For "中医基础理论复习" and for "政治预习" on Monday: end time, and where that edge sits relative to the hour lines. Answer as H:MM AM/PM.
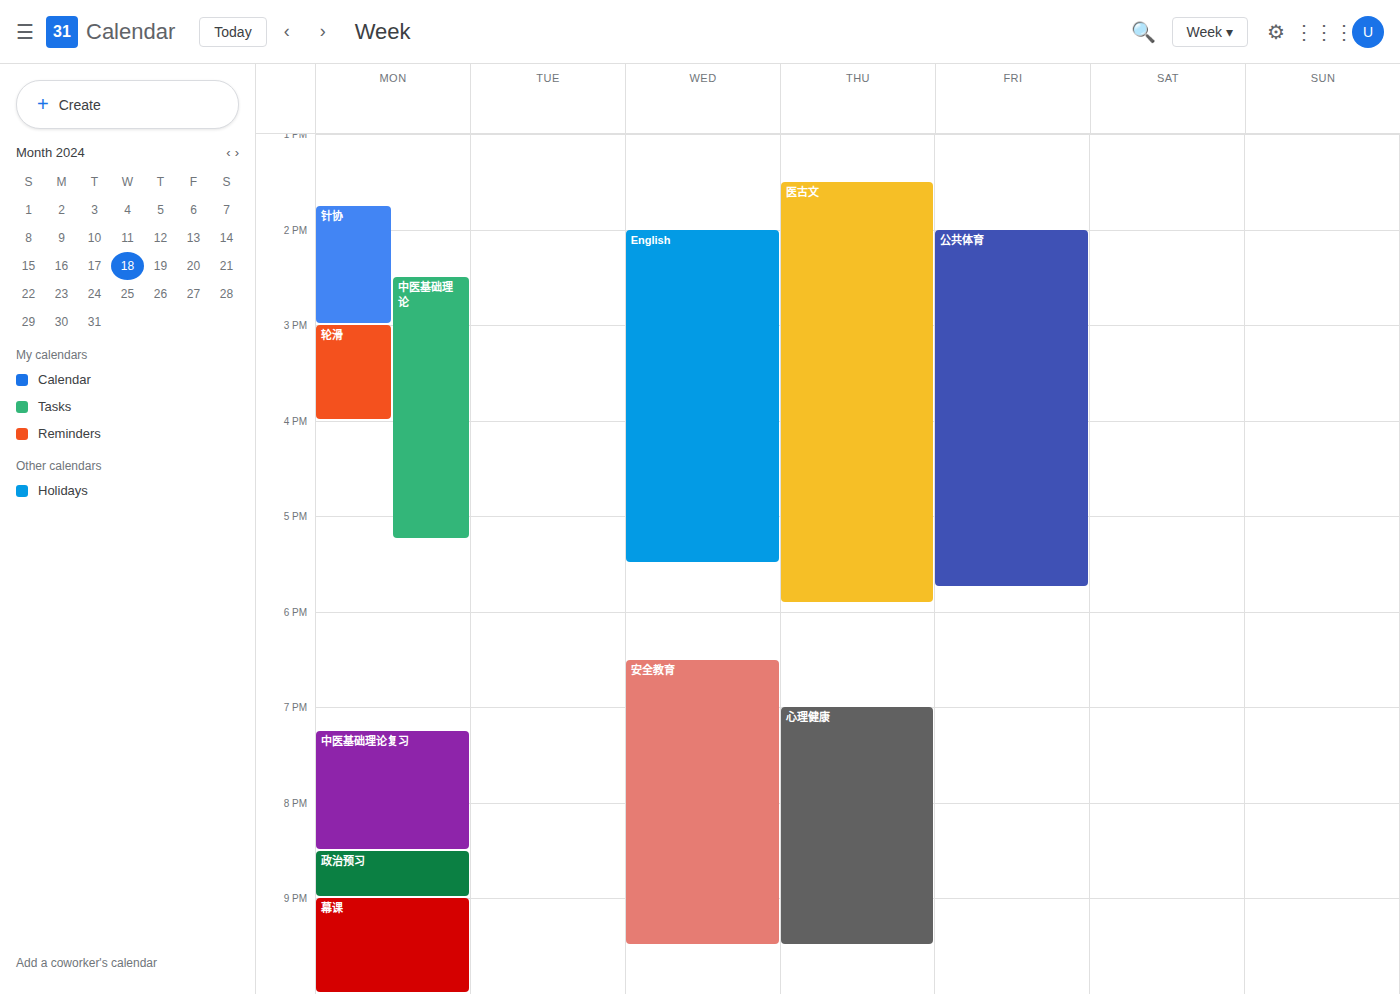
"中医基础理论复习": 8:30 PM, halfway between the 8 PM and 9 PM lines. "政治预习": 9:00 PM, exactly on the 9 PM line.